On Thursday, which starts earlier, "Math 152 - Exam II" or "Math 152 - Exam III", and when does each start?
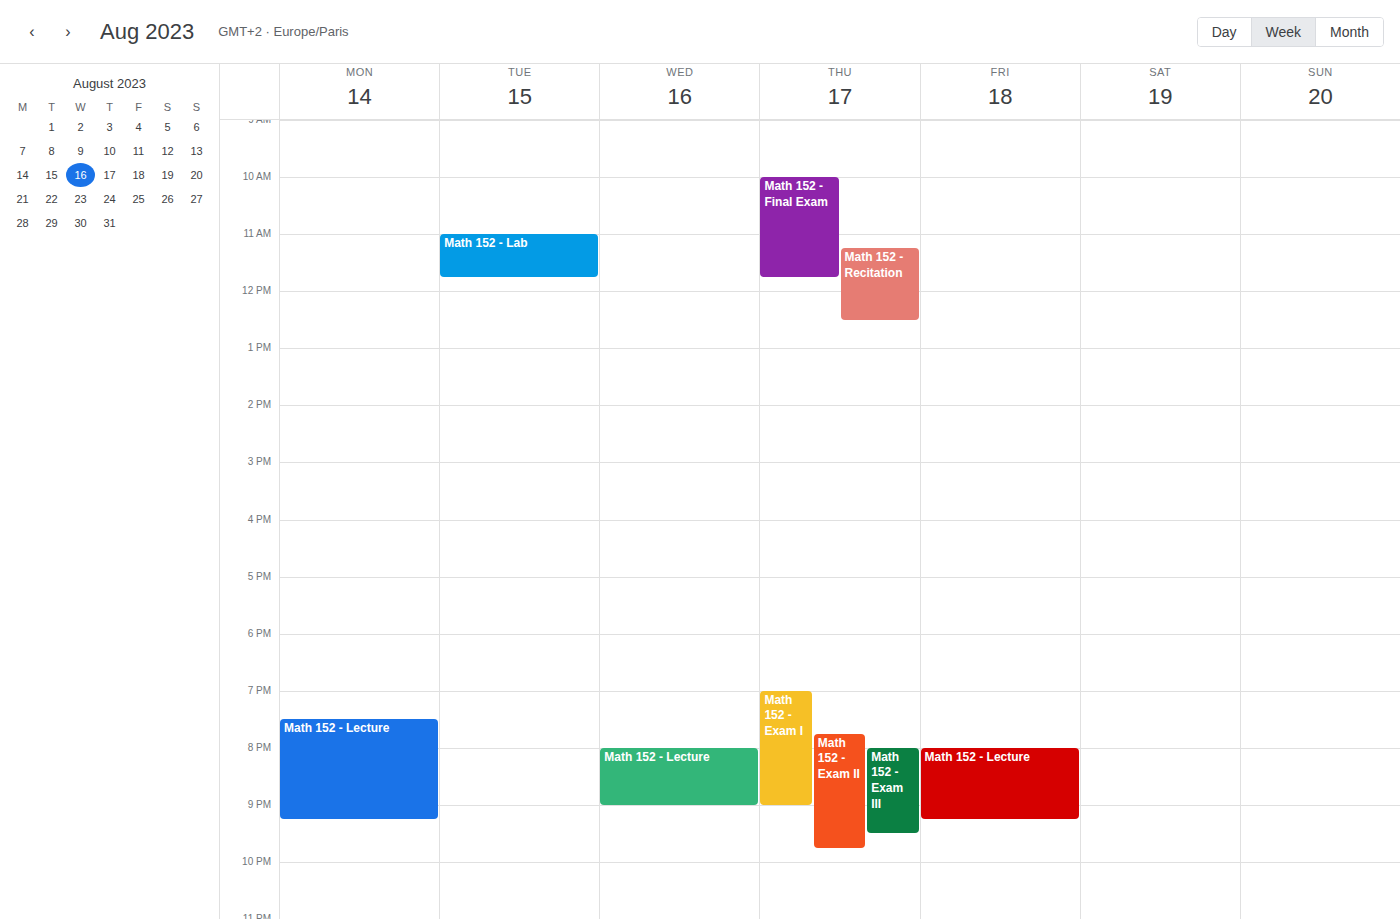
"Math 152 - Exam II" 7:45 PM; "Math 152 - Exam III" 8:00 PM.